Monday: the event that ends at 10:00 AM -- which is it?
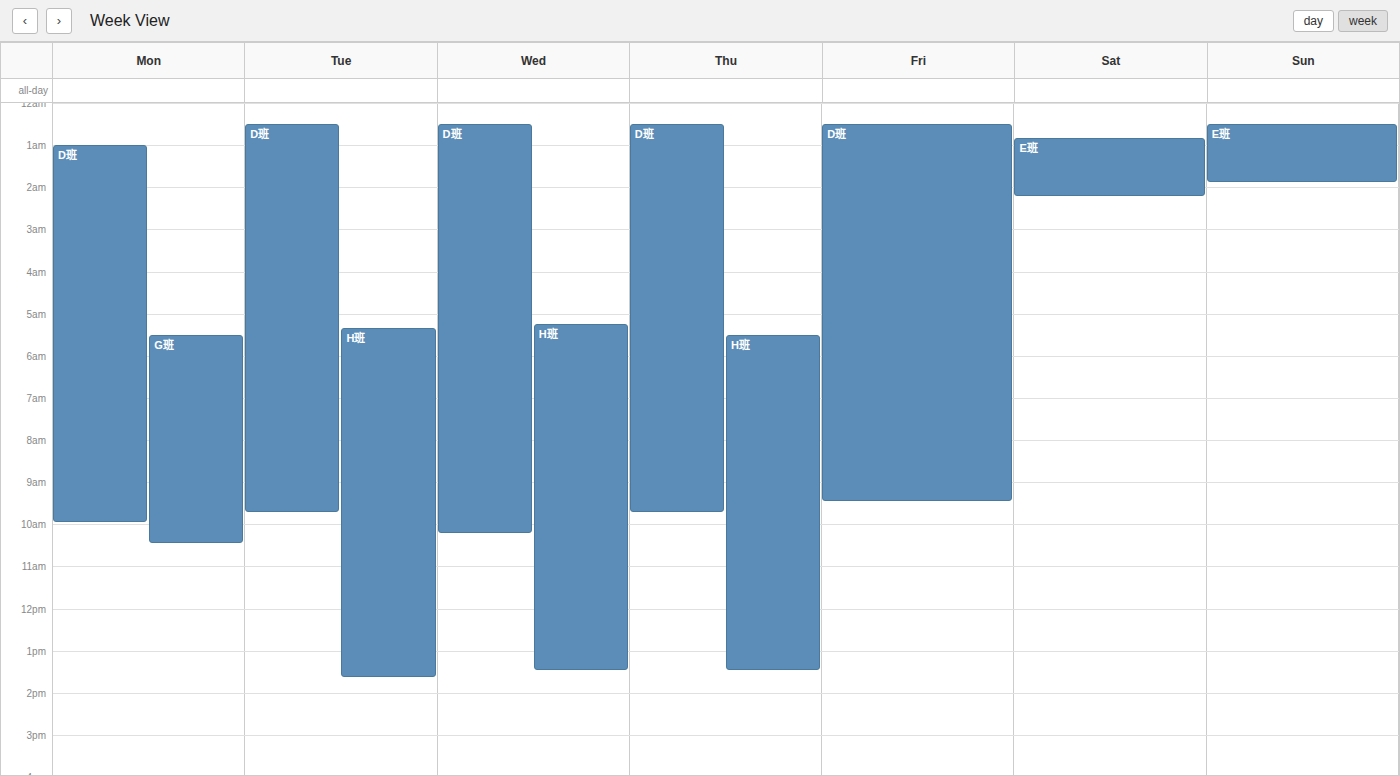
"D班"